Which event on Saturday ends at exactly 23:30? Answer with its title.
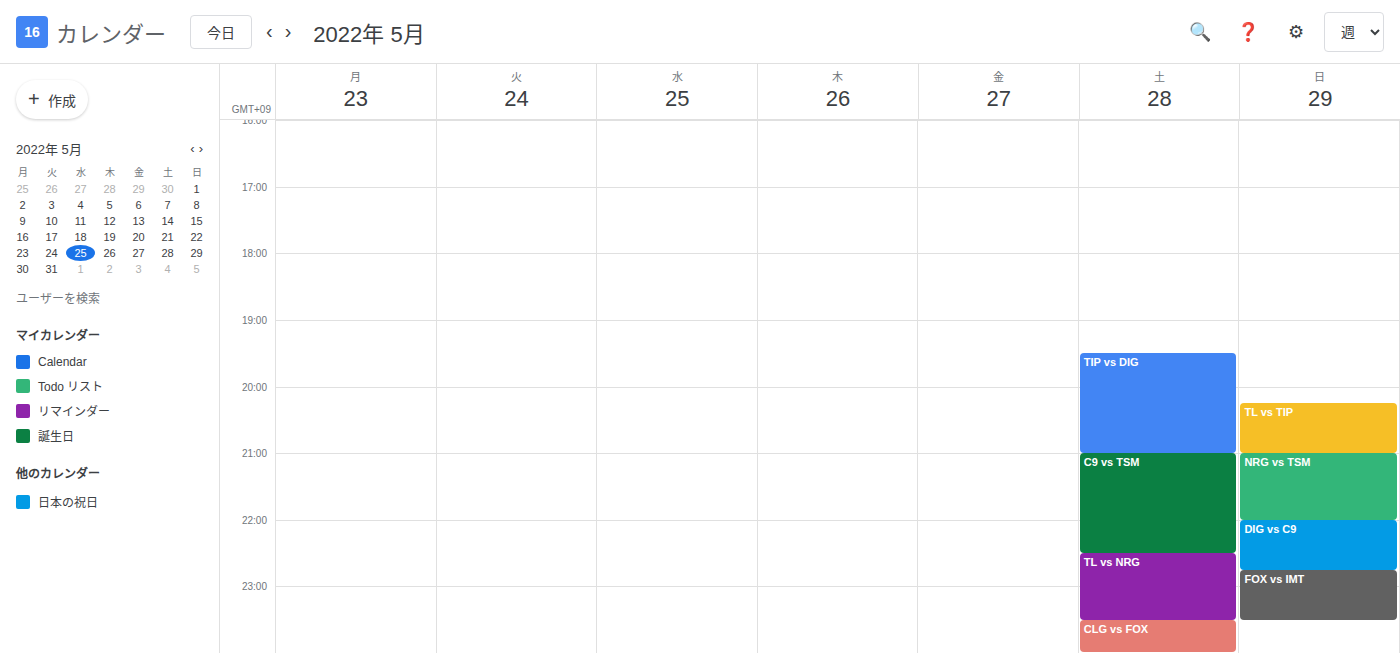
"TL vs NRG"